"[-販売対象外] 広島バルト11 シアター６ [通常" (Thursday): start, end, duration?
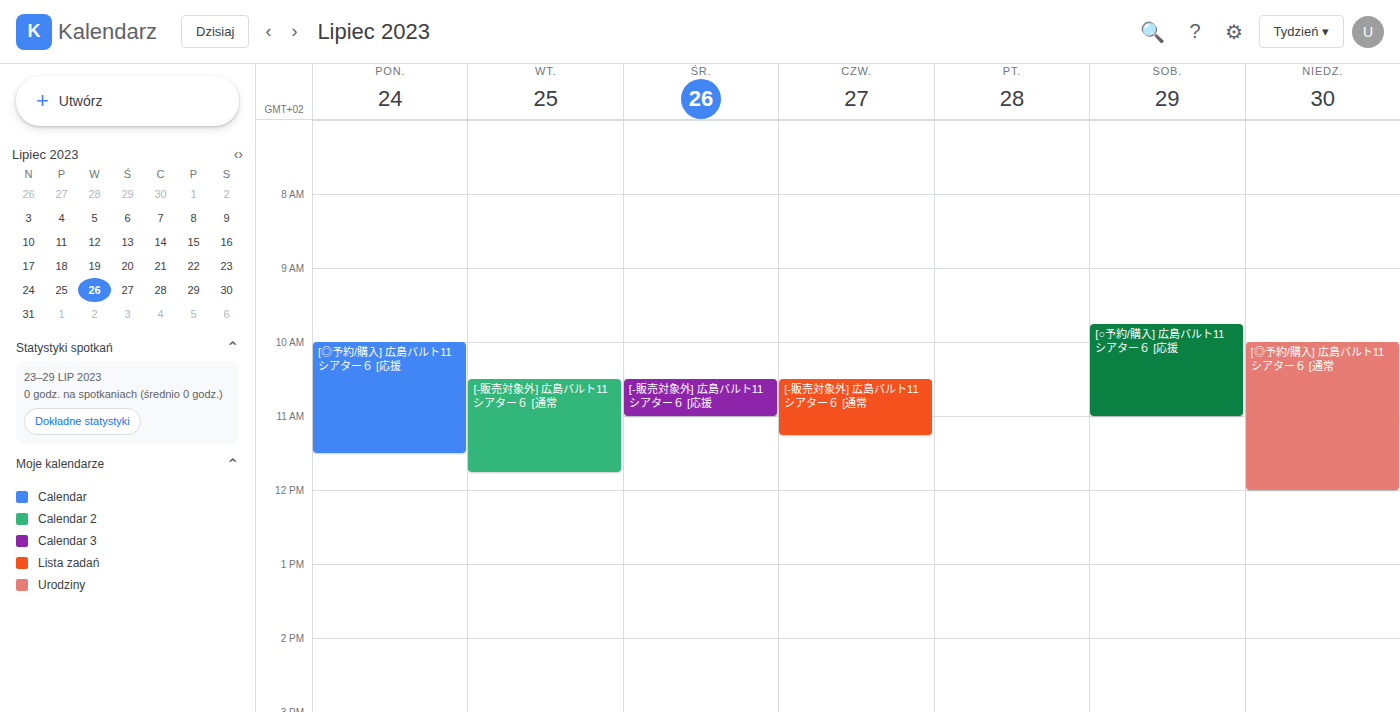
10:30 AM to 11:15 AM, 45 minutes